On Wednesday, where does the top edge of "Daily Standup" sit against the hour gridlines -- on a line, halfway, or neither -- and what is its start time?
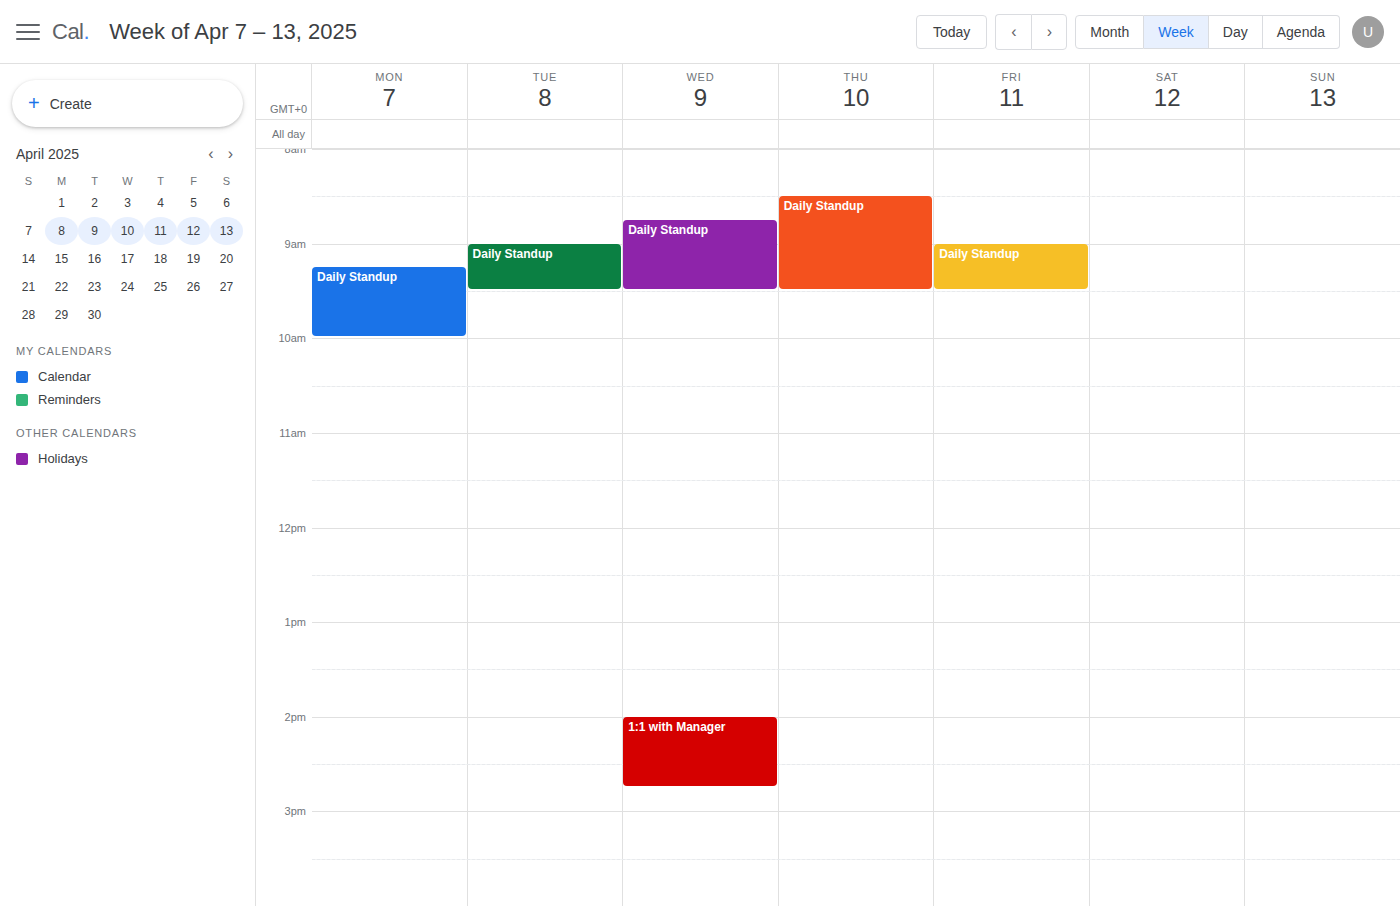
8:45 AM -- neither: three quarters of the way from the 8 AM line to the 9 AM line.